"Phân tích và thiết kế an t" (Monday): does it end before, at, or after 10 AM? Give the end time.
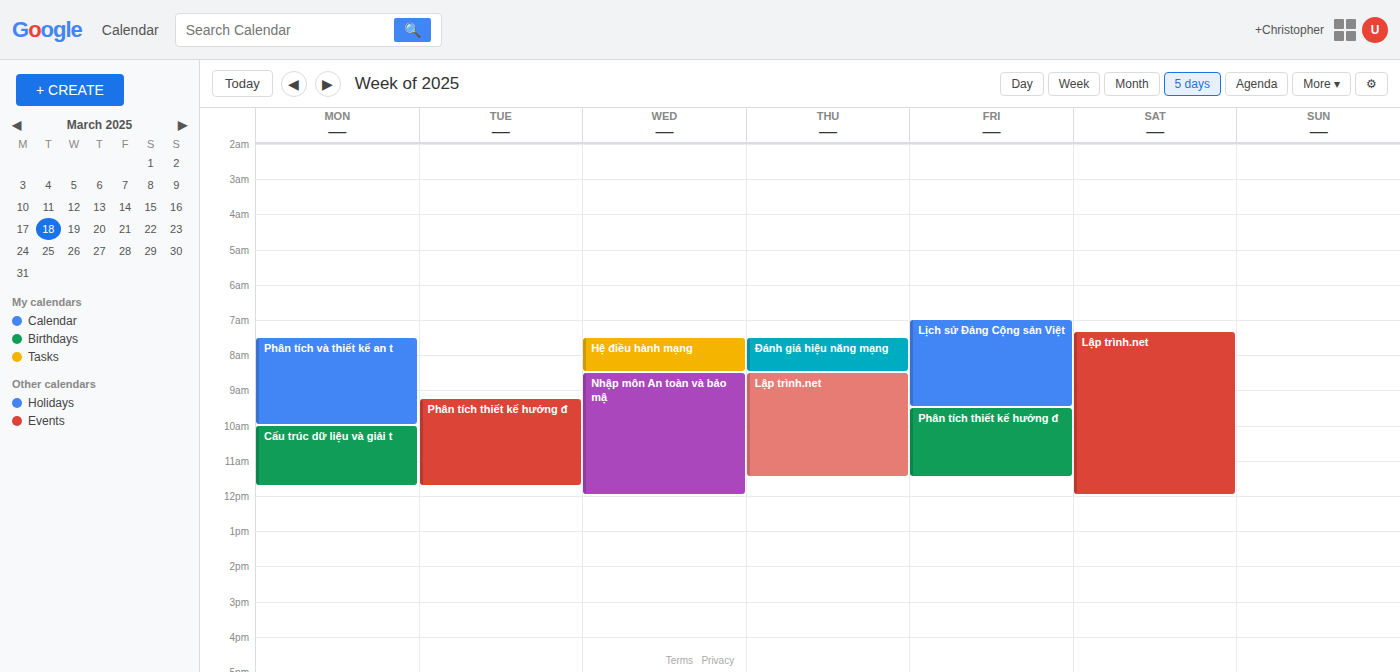
10:00 AM -- exactly at 10 AM, on the 10 AM line.